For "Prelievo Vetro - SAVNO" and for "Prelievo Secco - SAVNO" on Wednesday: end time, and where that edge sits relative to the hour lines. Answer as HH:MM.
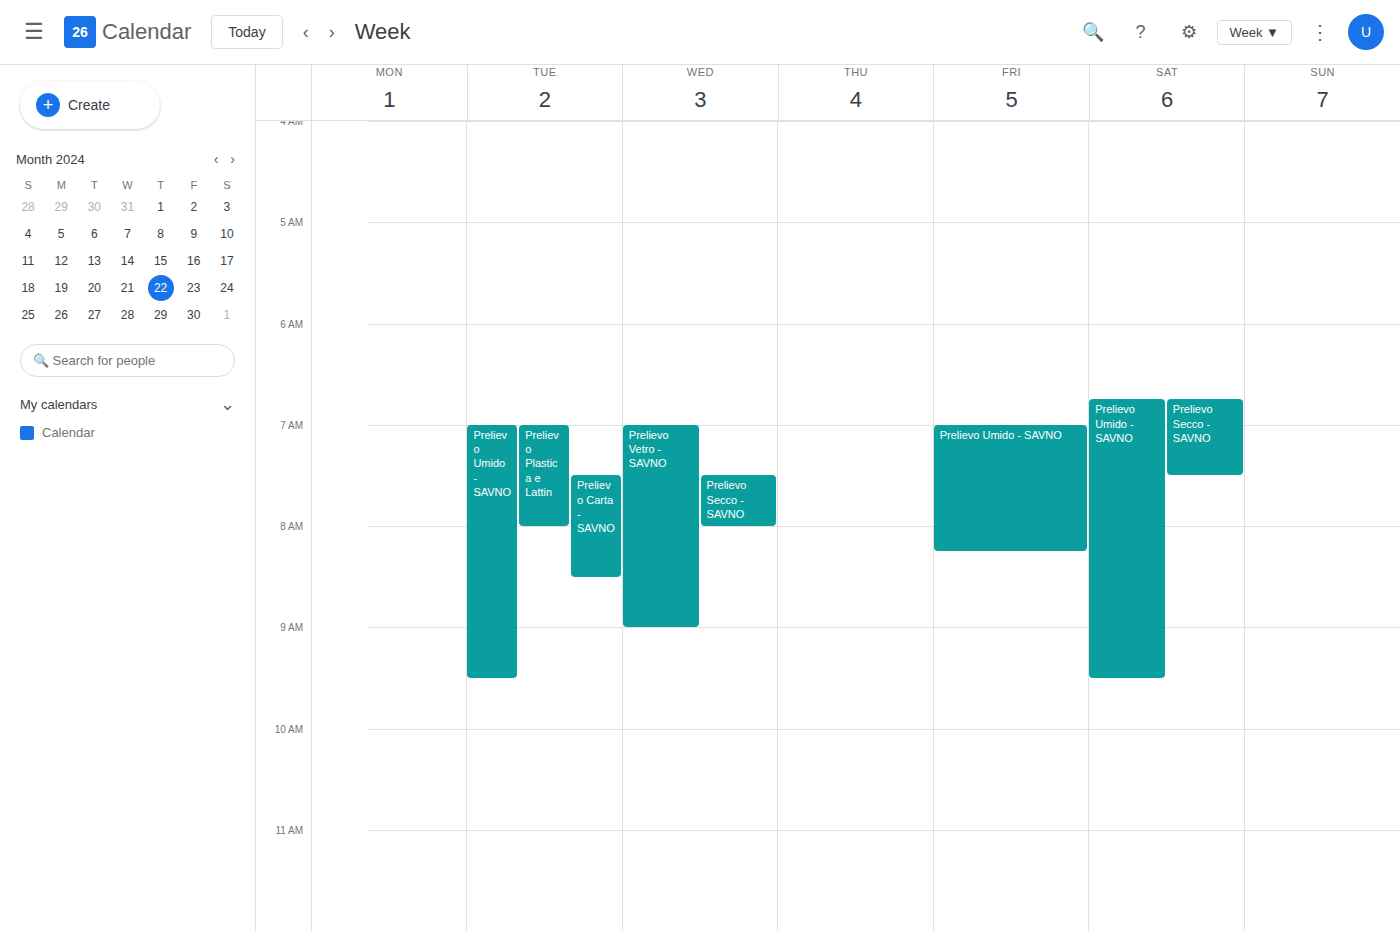
"Prelievo Vetro - SAVNO": 09:00, exactly on the 09:00 line. "Prelievo Secco - SAVNO": 08:00, exactly on the 08:00 line.